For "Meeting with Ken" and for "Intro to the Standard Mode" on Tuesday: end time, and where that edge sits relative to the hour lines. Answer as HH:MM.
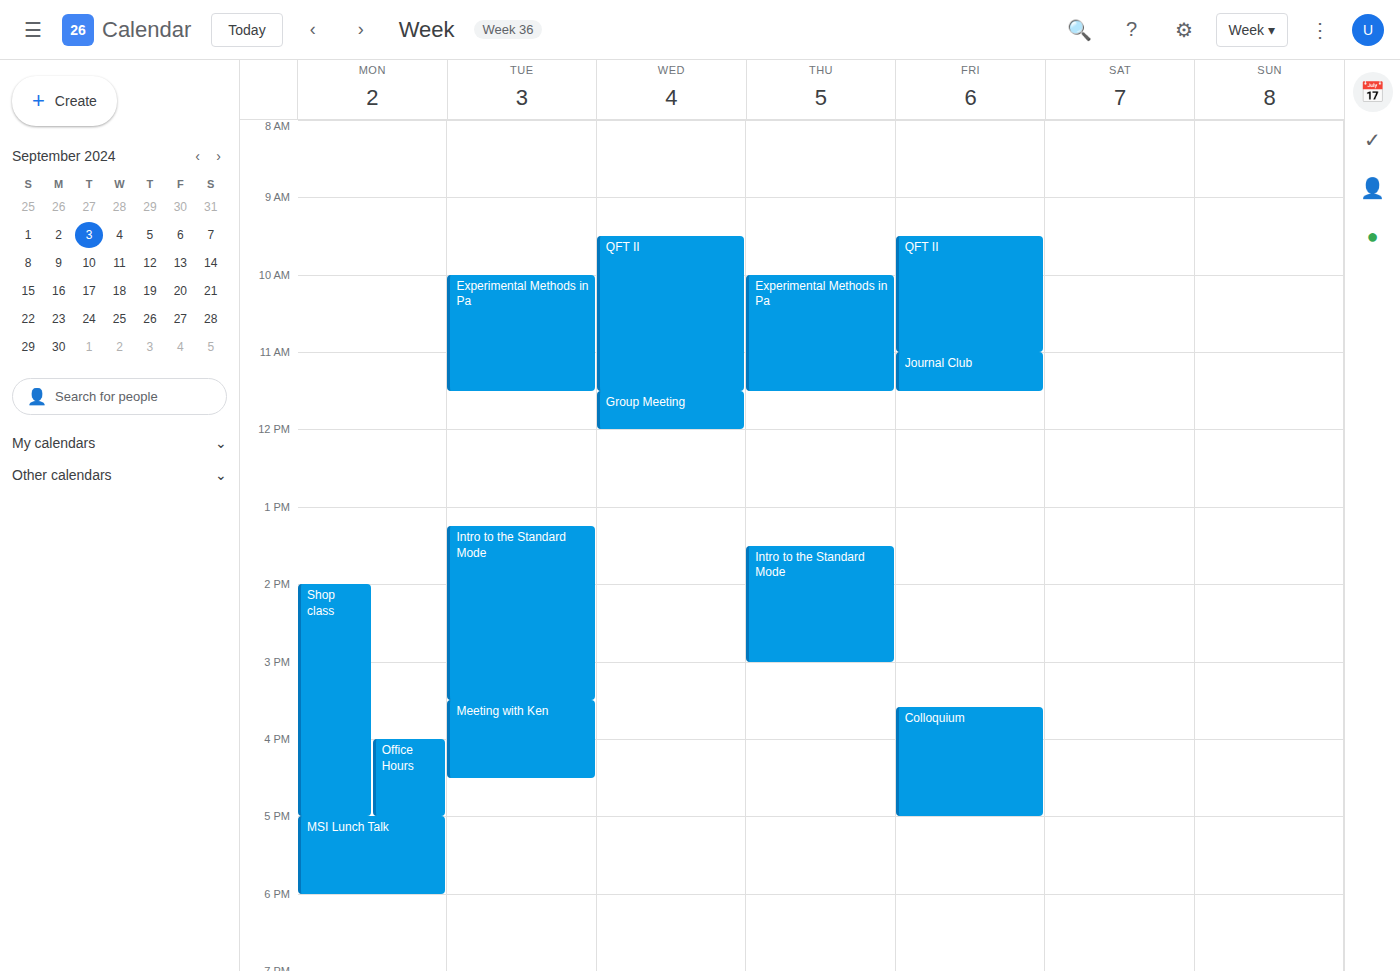
"Meeting with Ken": 16:30, halfway between the 16:00 and 17:00 lines. "Intro to the Standard Mode": 15:30, halfway between the 15:00 and 16:00 lines.